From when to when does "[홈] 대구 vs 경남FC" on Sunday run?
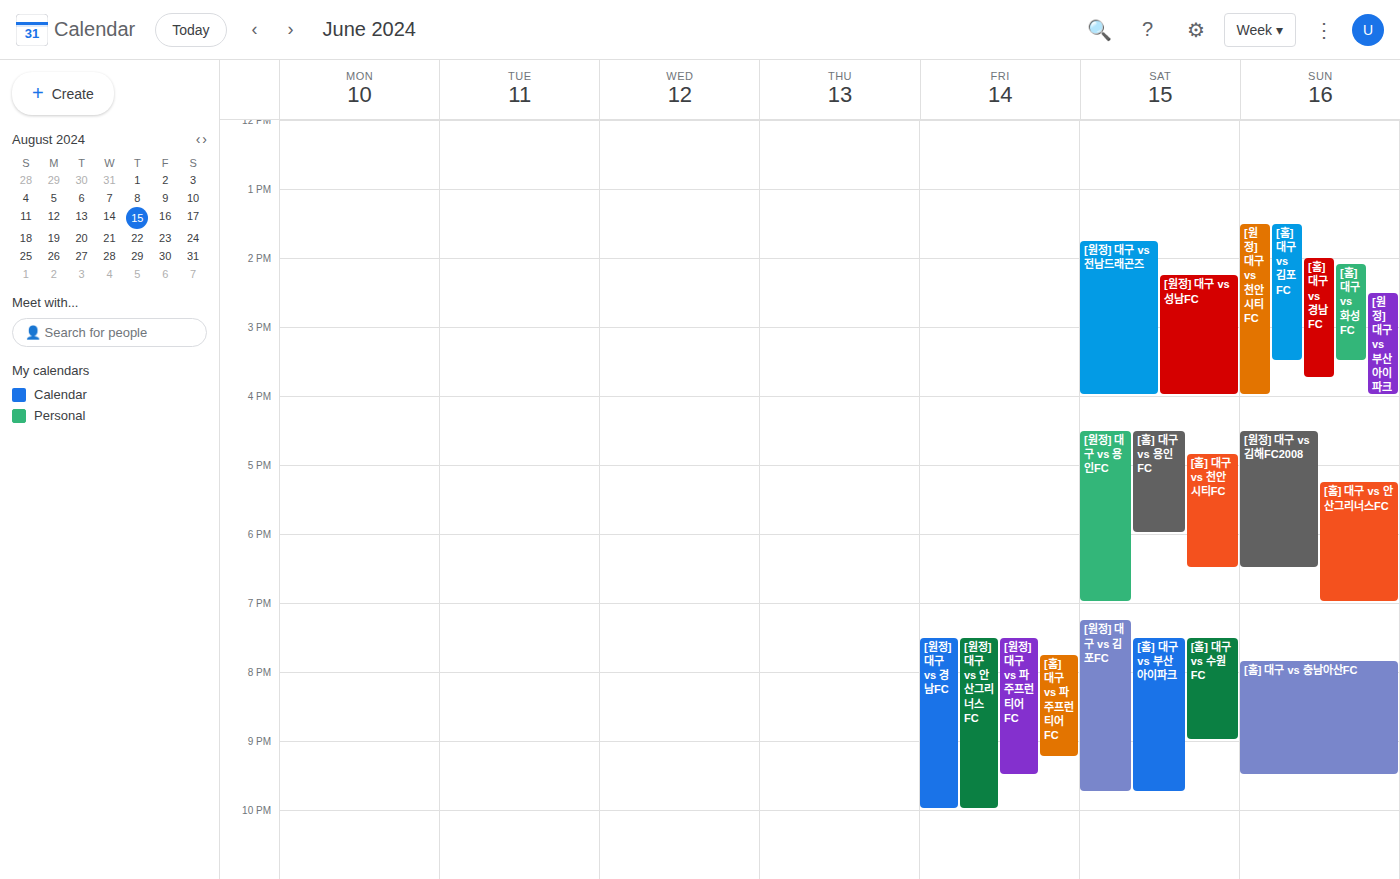
2:00 PM to 3:45 PM